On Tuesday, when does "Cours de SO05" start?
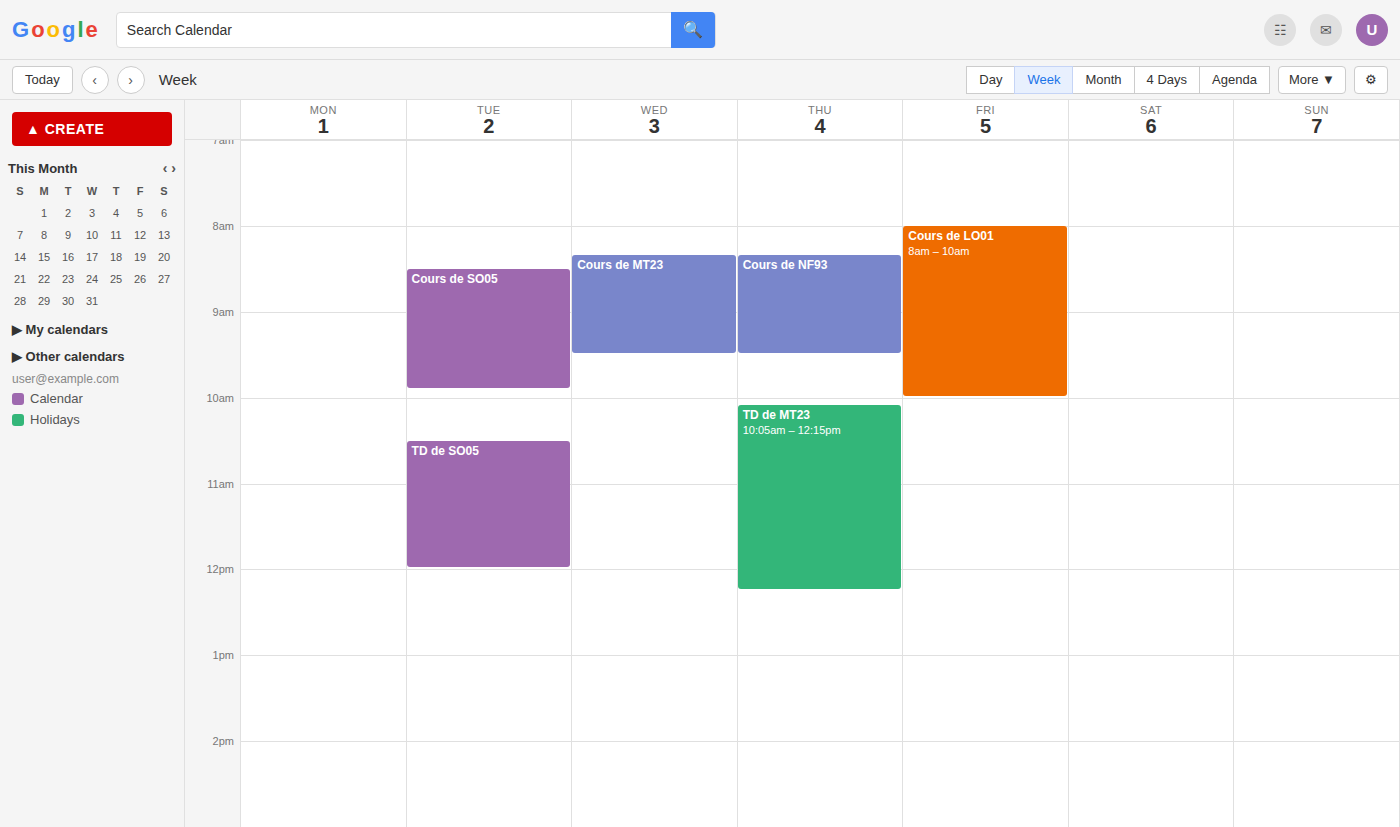
8:30 AM